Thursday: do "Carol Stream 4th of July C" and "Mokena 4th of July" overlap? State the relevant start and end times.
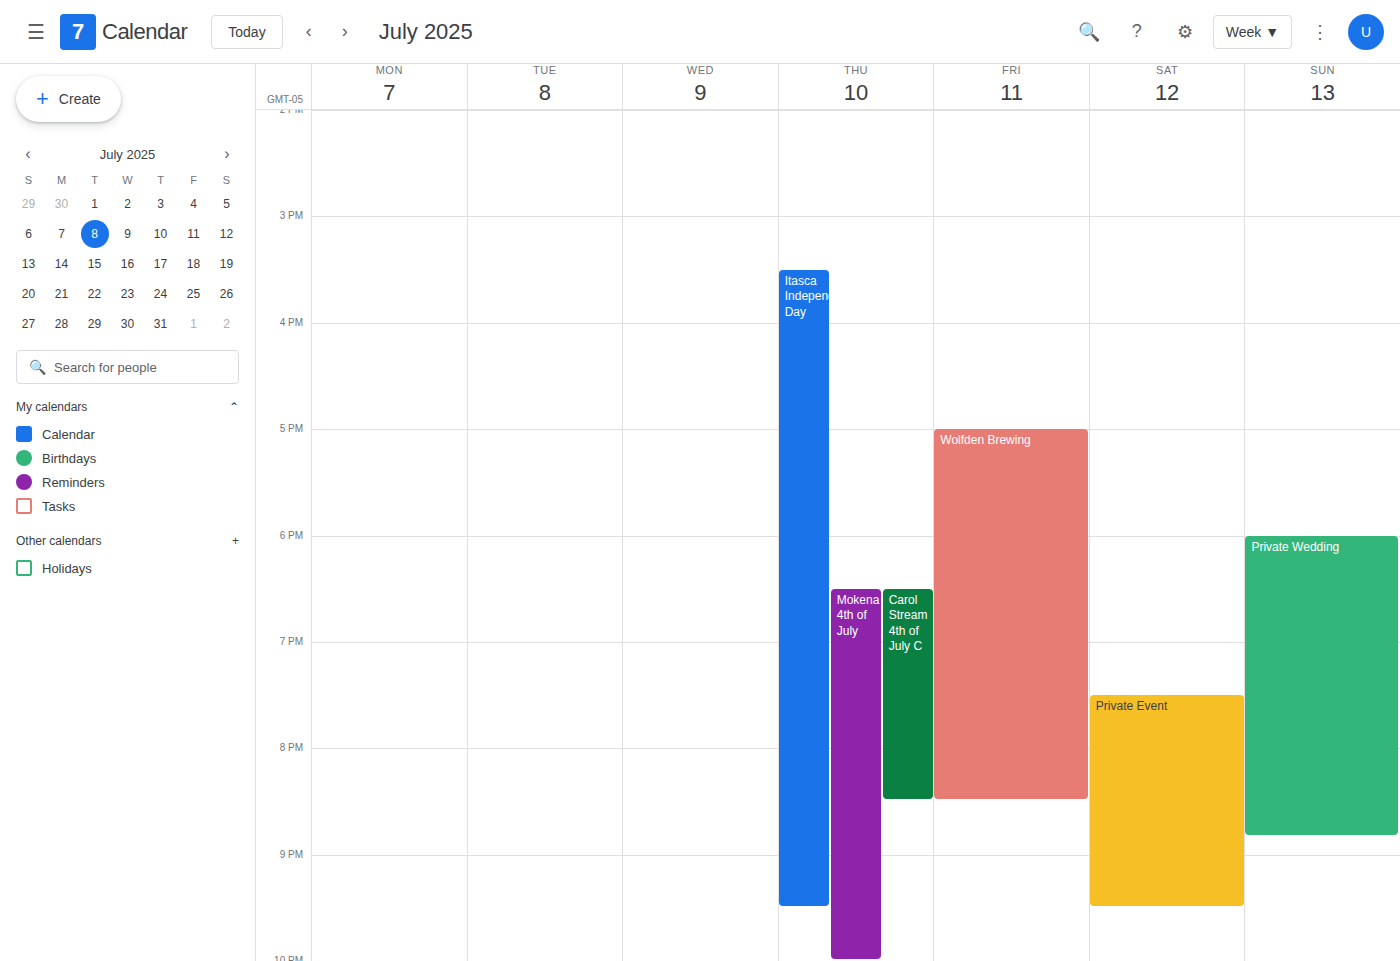
"Carol Stream 4th of July C" runs 6:30 PM to 8:30 PM, inside "Mokena 4th of July" -- they overlap.